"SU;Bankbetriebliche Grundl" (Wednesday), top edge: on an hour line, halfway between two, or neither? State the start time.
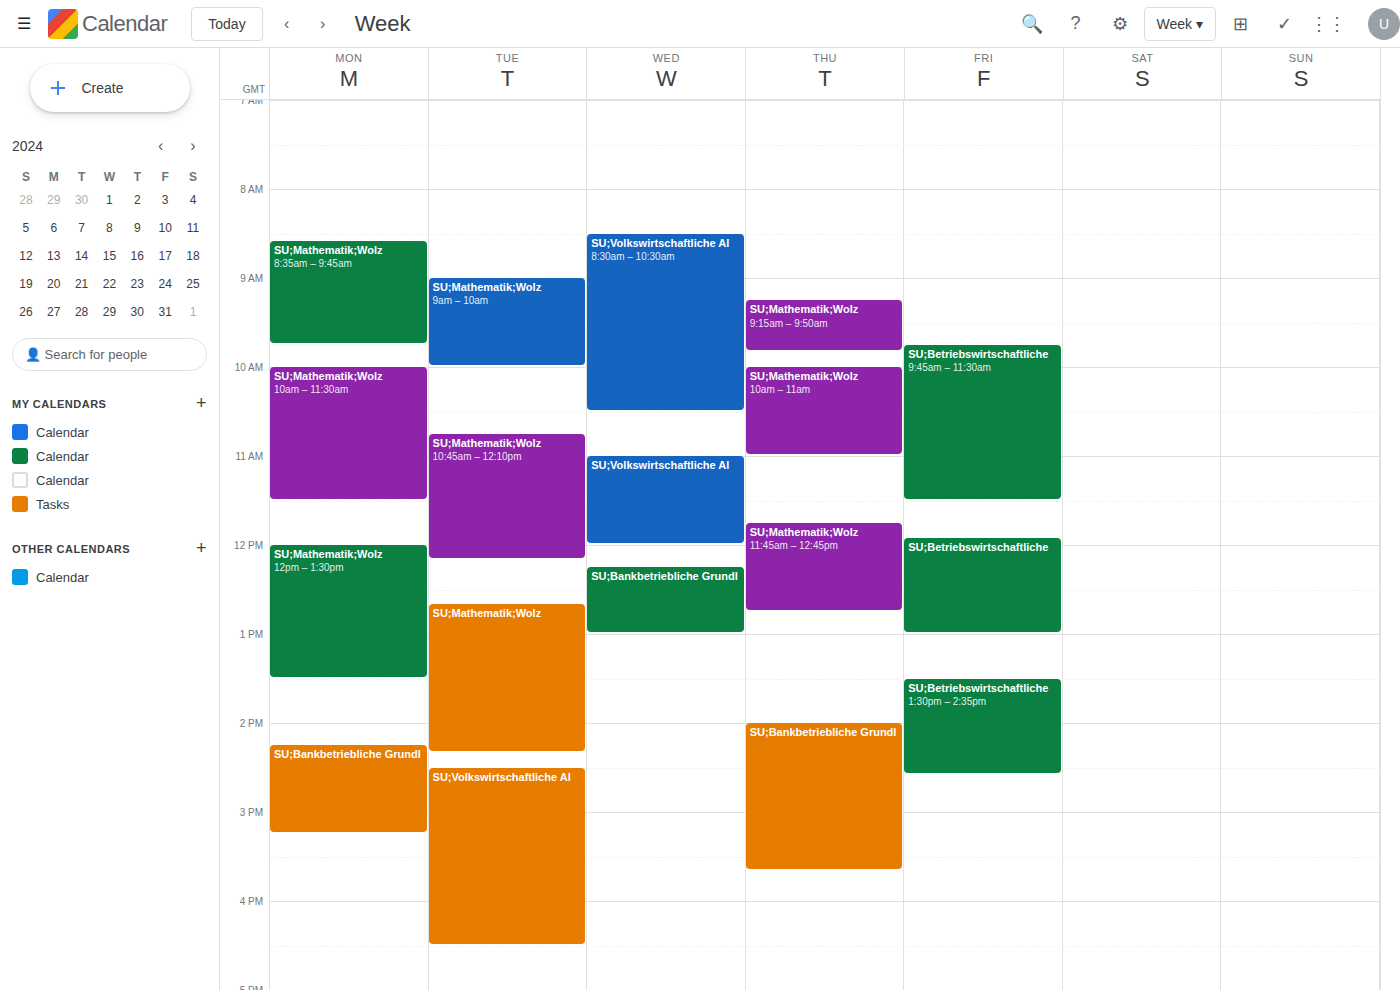
12:15 PM -- neither: a quarter of the way from the 12 PM line to the 1 PM line.